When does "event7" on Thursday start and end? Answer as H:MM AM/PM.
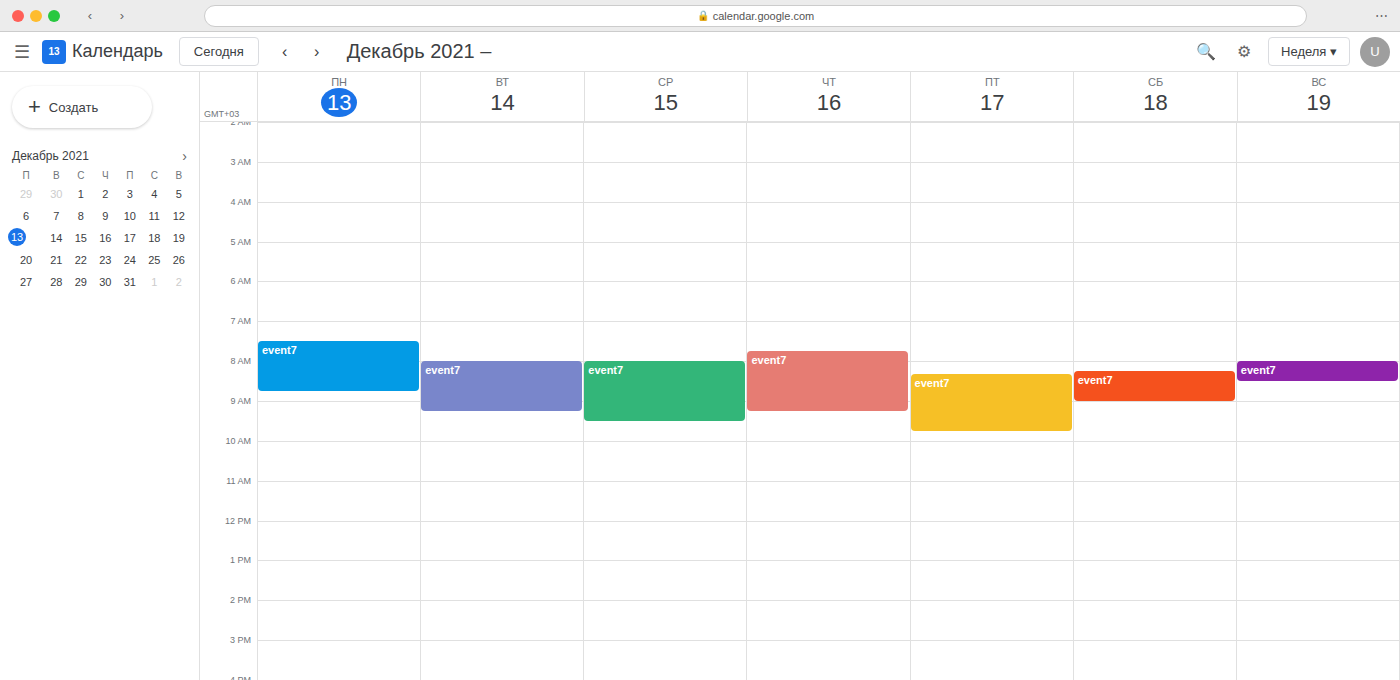
7:45 AM to 9:15 AM